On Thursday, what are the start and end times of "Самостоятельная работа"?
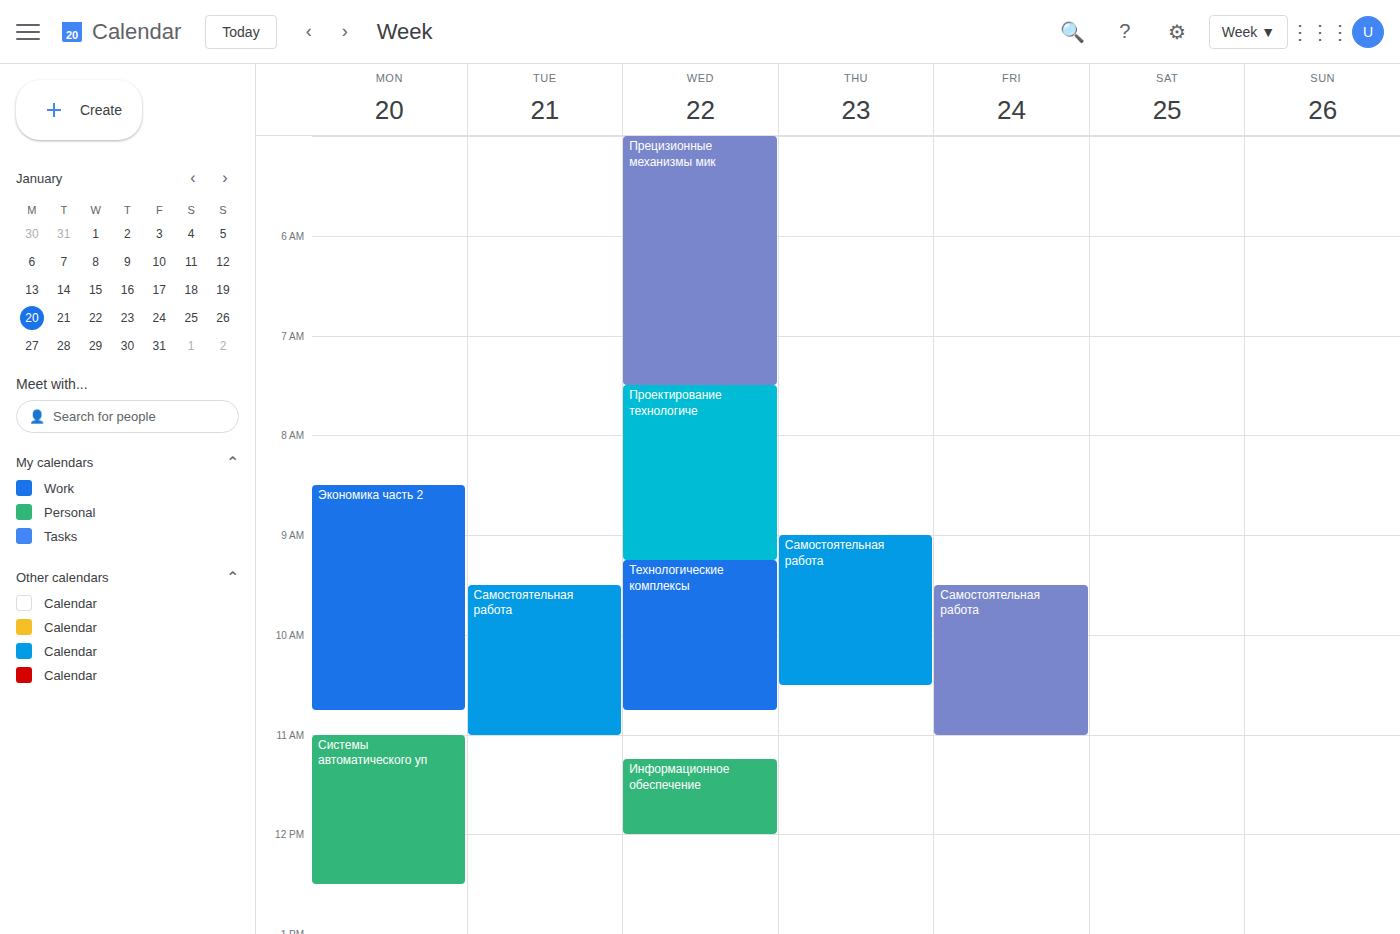
09:00 to 10:30